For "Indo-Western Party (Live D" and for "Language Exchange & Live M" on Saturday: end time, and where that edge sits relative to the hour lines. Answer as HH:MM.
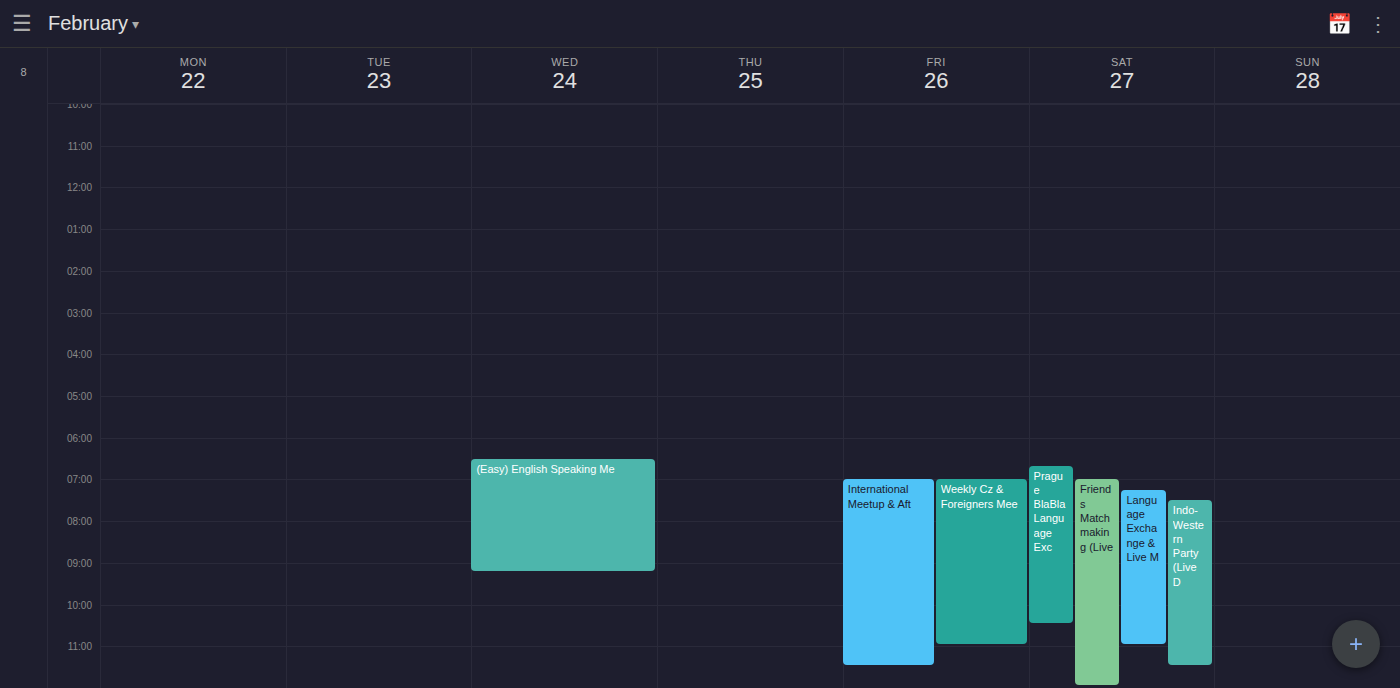
"Indo-Western Party (Live D": 23:30, halfway between the 23:00 and 24:00 lines. "Language Exchange & Live M": 23:00, exactly on the 23:00 line.